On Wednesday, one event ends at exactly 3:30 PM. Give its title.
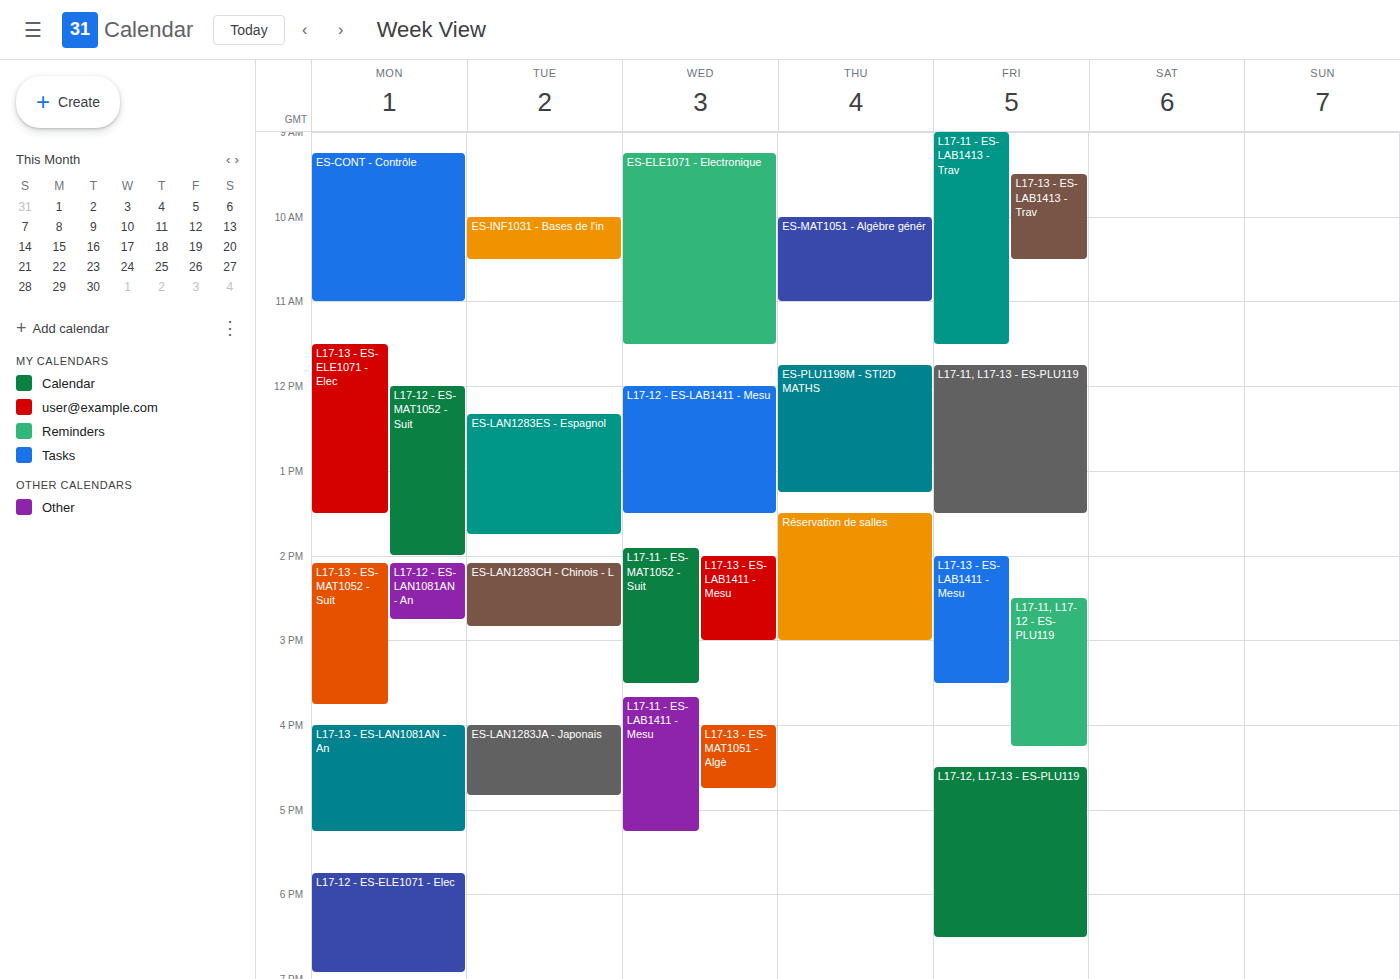
"L17-11 - ES-MAT1052 - Suit"